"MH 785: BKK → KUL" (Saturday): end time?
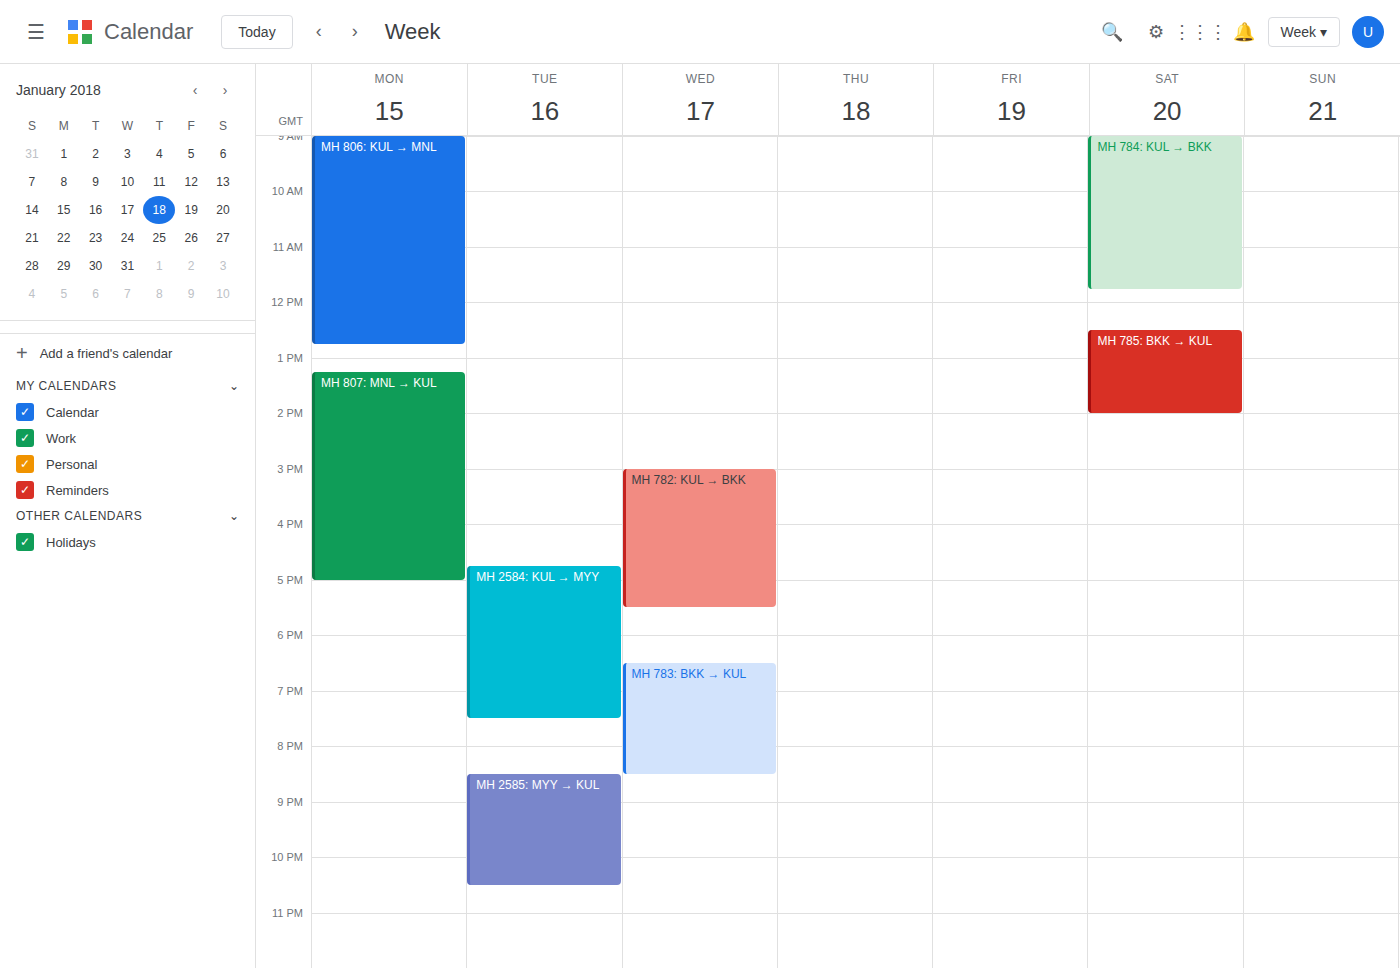
2:00 PM